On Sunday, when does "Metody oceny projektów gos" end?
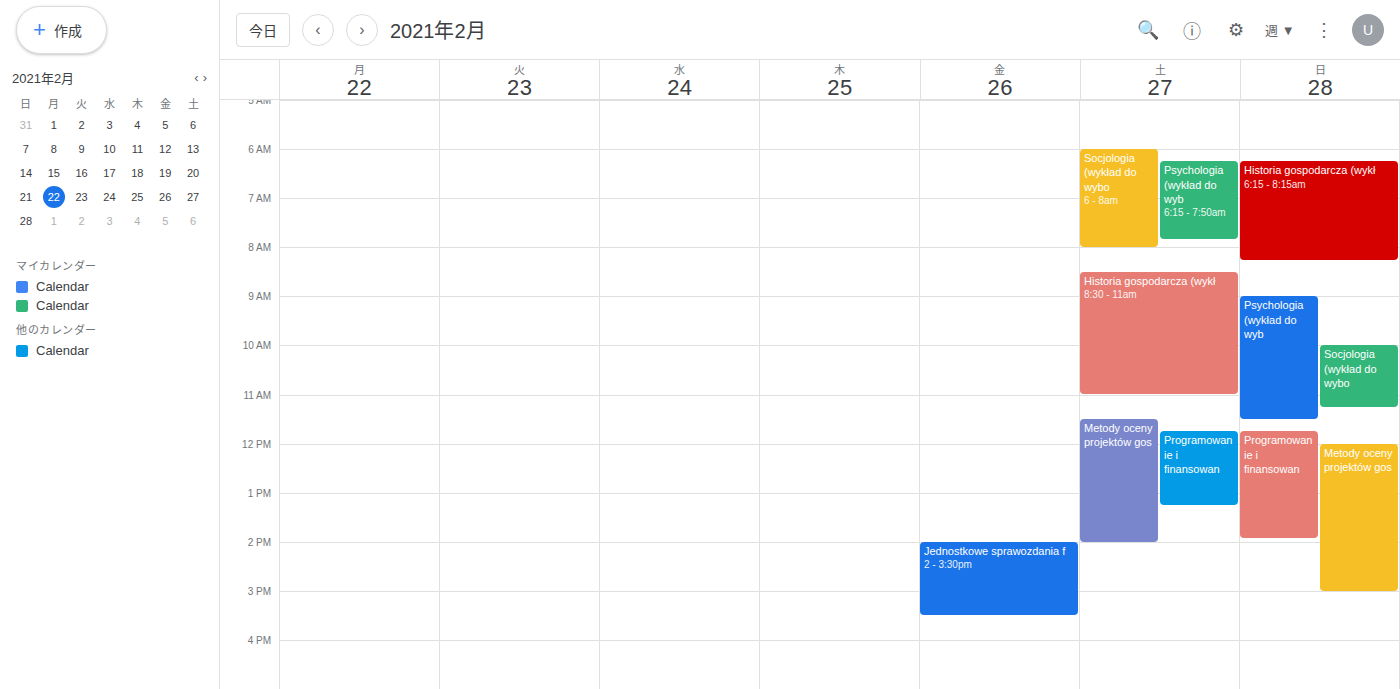
3:00 PM